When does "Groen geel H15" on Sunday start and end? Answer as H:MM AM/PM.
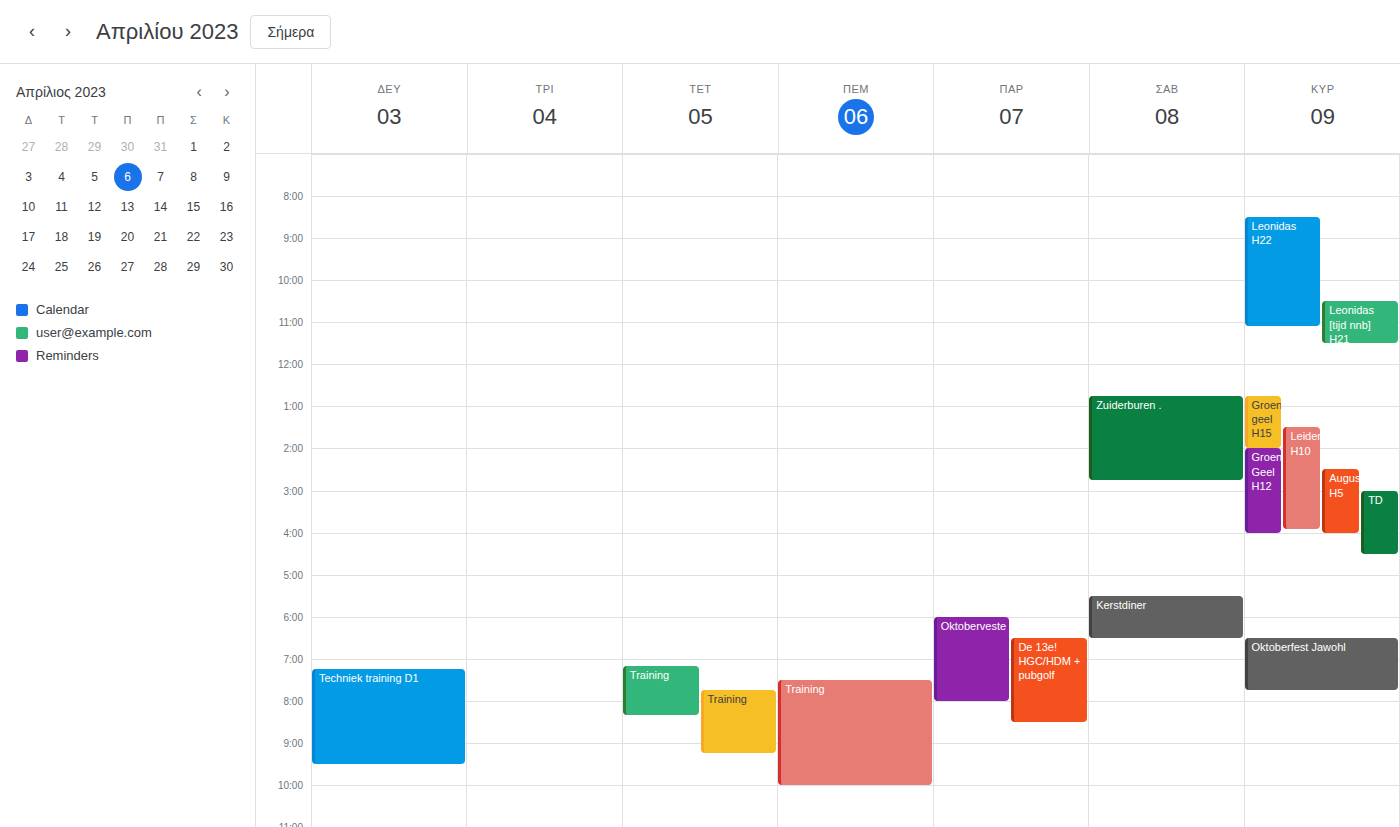
12:45 PM to 2:00 PM